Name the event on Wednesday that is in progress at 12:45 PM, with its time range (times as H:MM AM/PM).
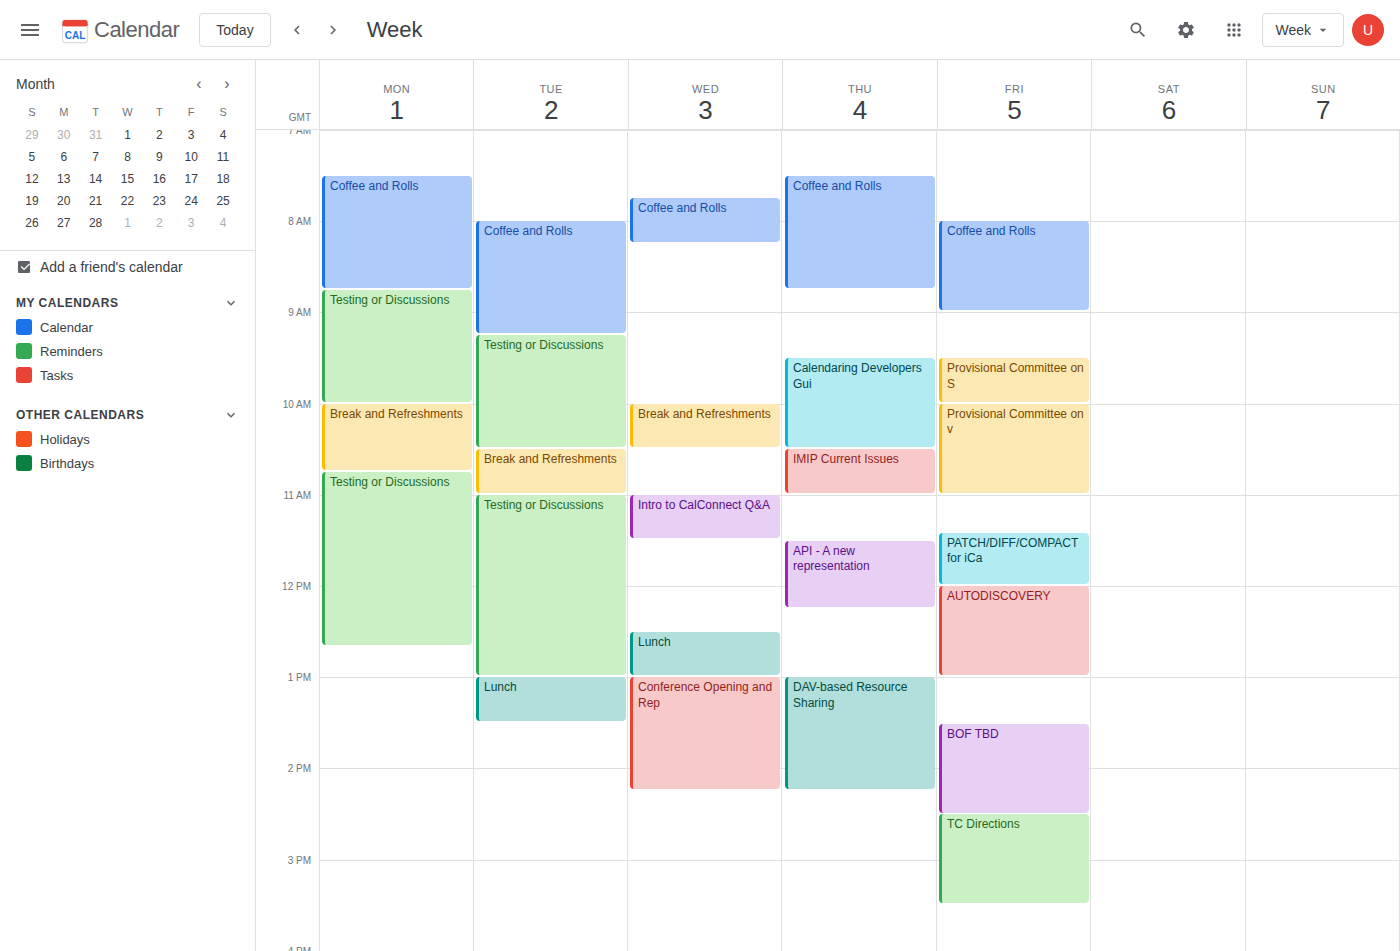
"Lunch", 12:30 PM to 1:00 PM